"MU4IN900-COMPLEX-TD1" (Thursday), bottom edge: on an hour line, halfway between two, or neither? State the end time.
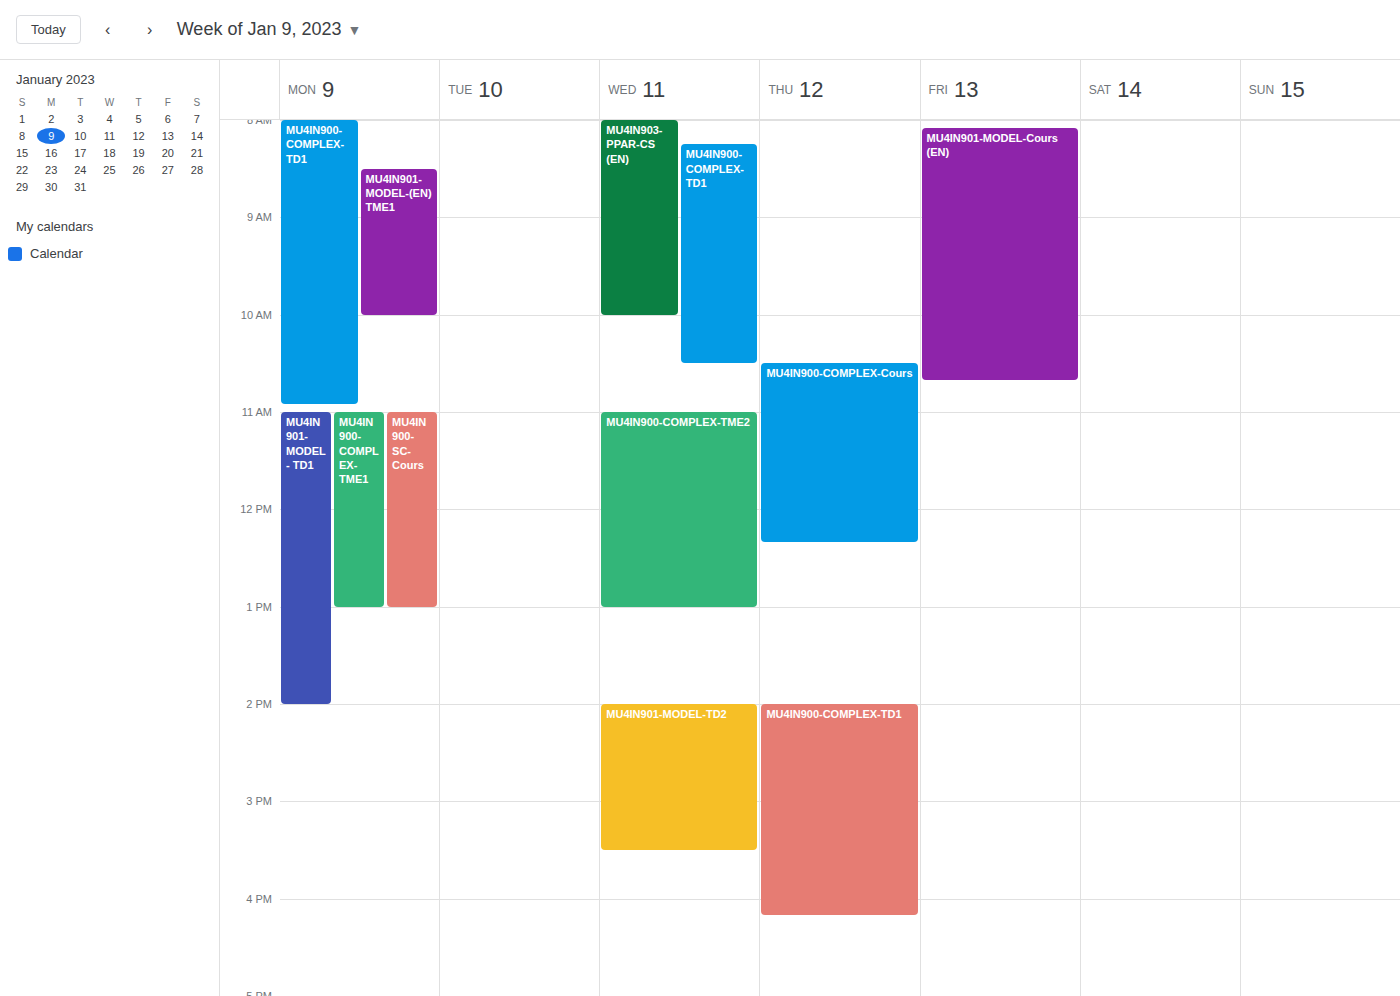
4:10 PM -- neither: 10 minutes below the 4 PM line and 50 minutes above the 5 PM line.